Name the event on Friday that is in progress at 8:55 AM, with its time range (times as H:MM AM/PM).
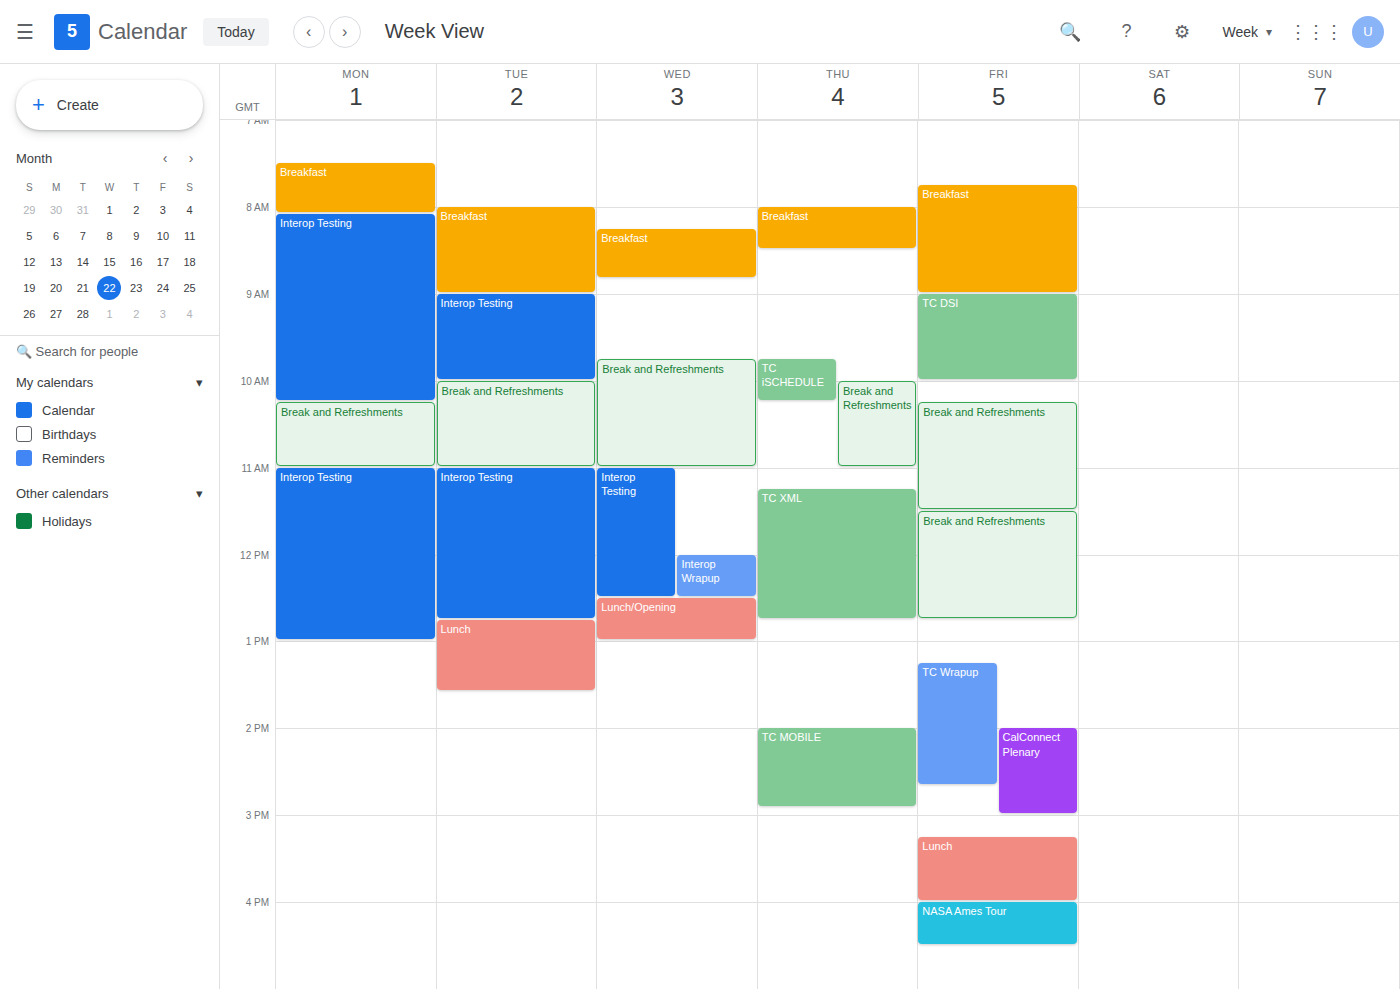
"Breakfast", 7:45 AM to 9:00 AM